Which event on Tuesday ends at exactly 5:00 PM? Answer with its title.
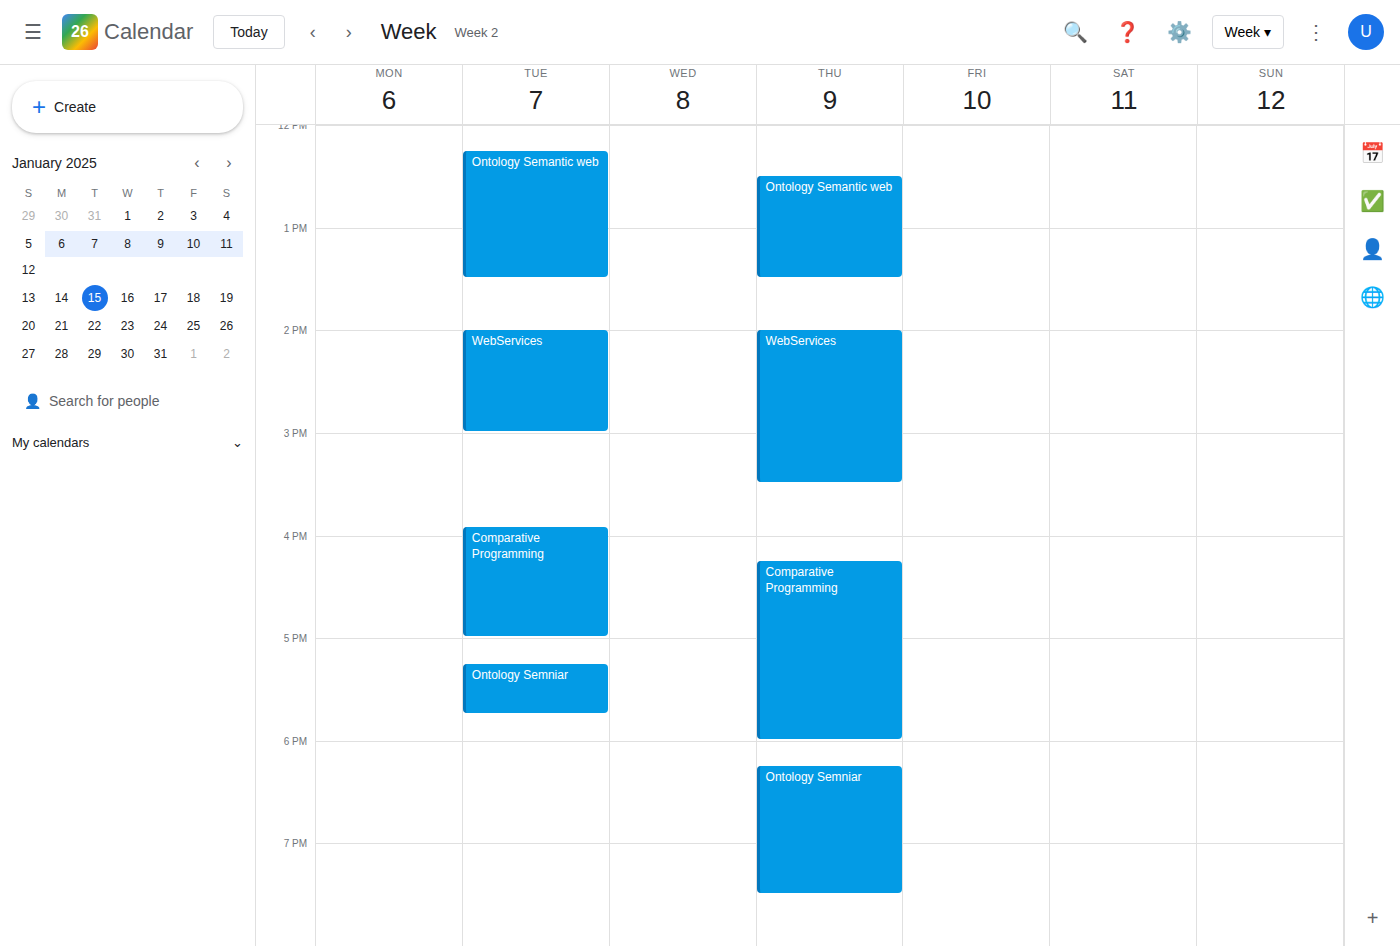
"Comparative Programming"